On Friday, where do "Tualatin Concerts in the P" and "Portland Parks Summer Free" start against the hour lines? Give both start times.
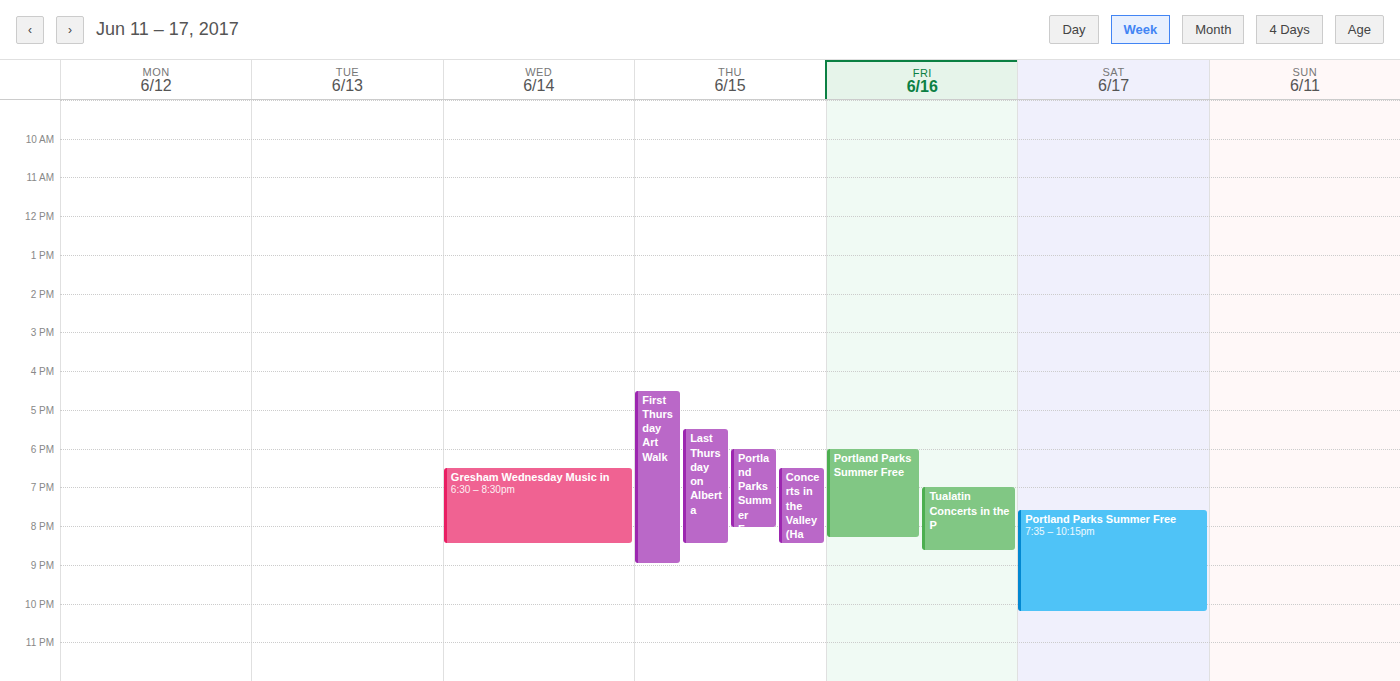
"Tualatin Concerts in the P": 7:00 PM, exactly on the 7 PM line. "Portland Parks Summer Free": 6:00 PM, exactly on the 6 PM line.